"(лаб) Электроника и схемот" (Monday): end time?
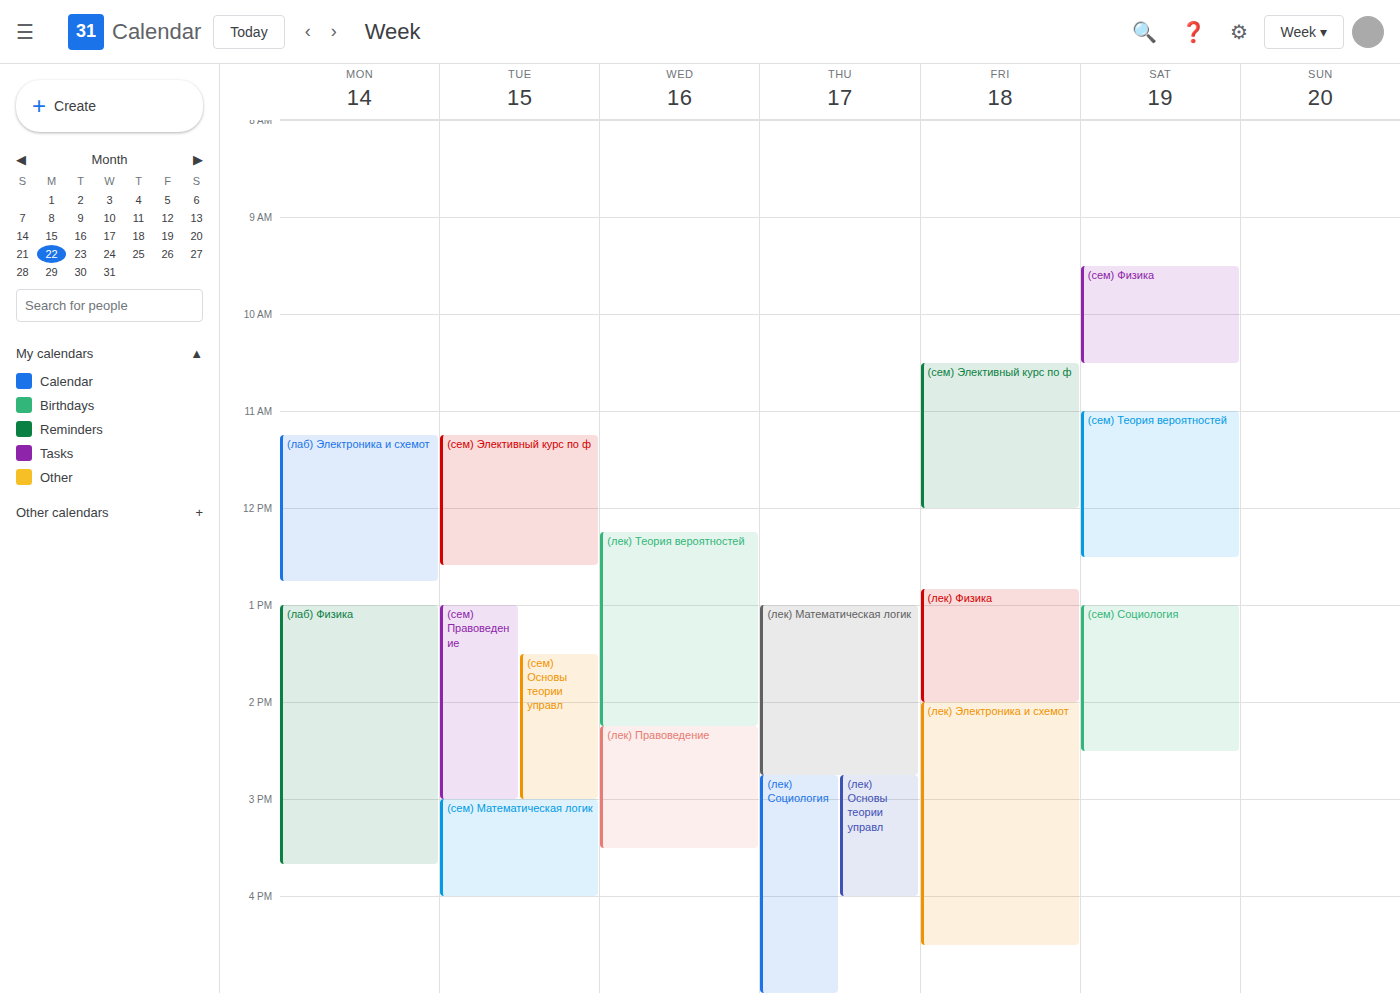
12:45 PM